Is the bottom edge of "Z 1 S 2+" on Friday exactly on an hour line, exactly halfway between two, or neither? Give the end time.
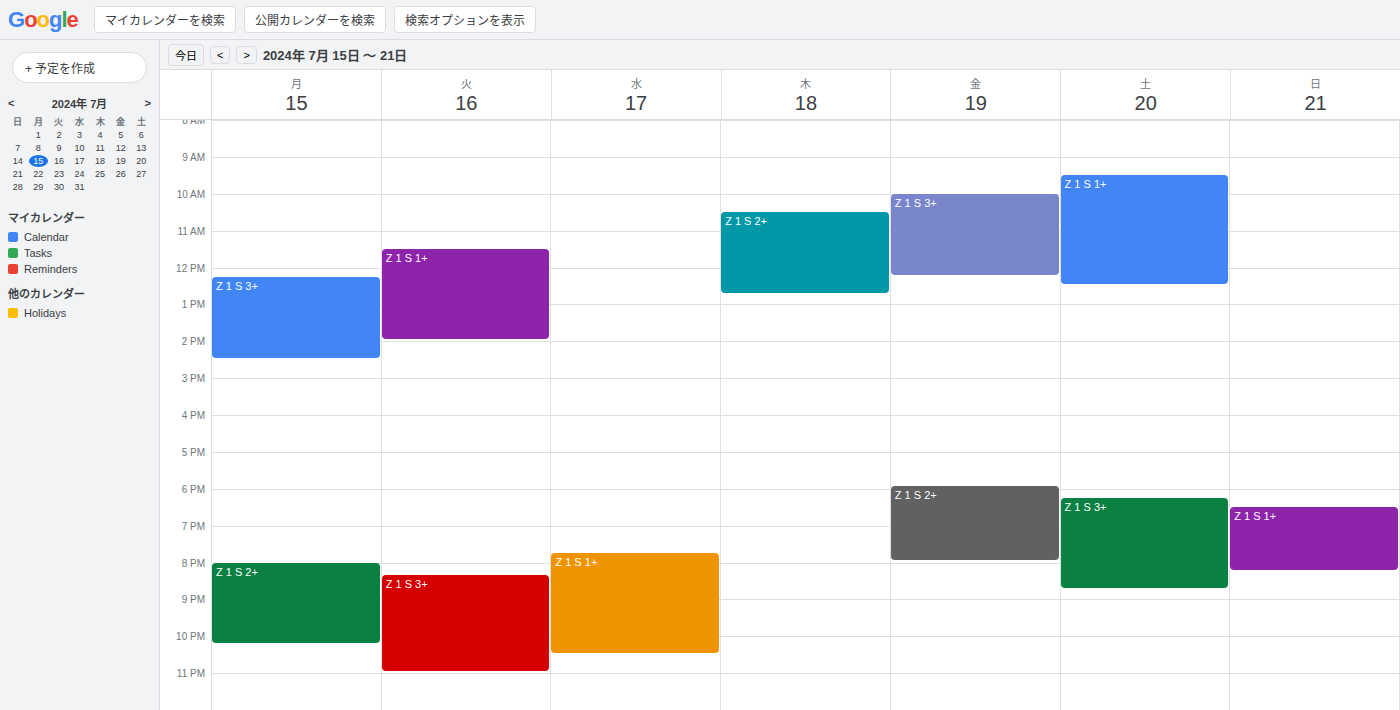
20:00 -- exactly on the 20:00 line.